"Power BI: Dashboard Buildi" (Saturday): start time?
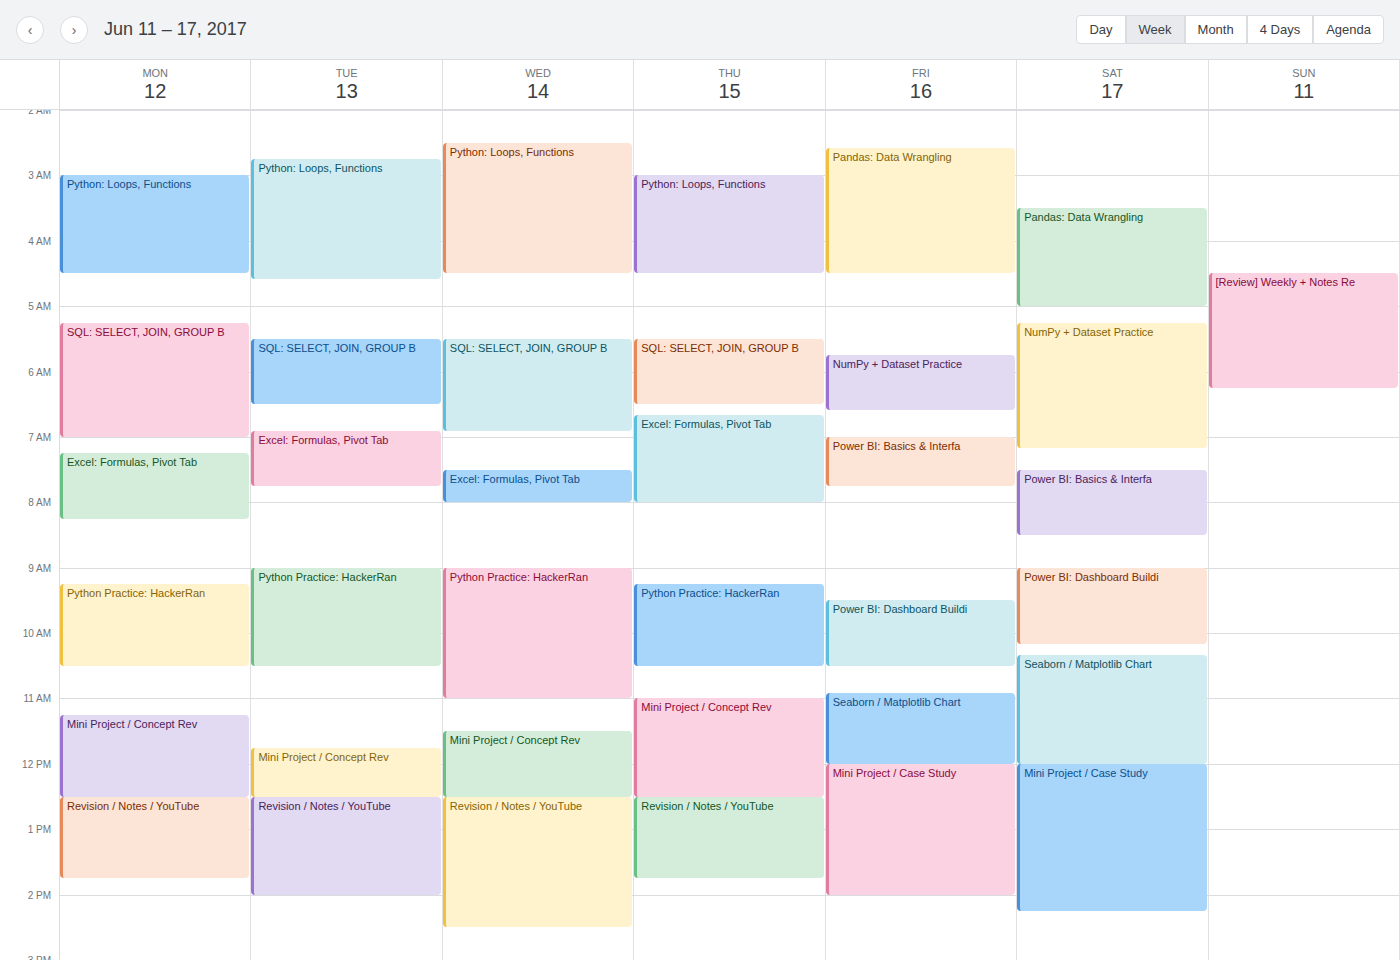
9:00 AM